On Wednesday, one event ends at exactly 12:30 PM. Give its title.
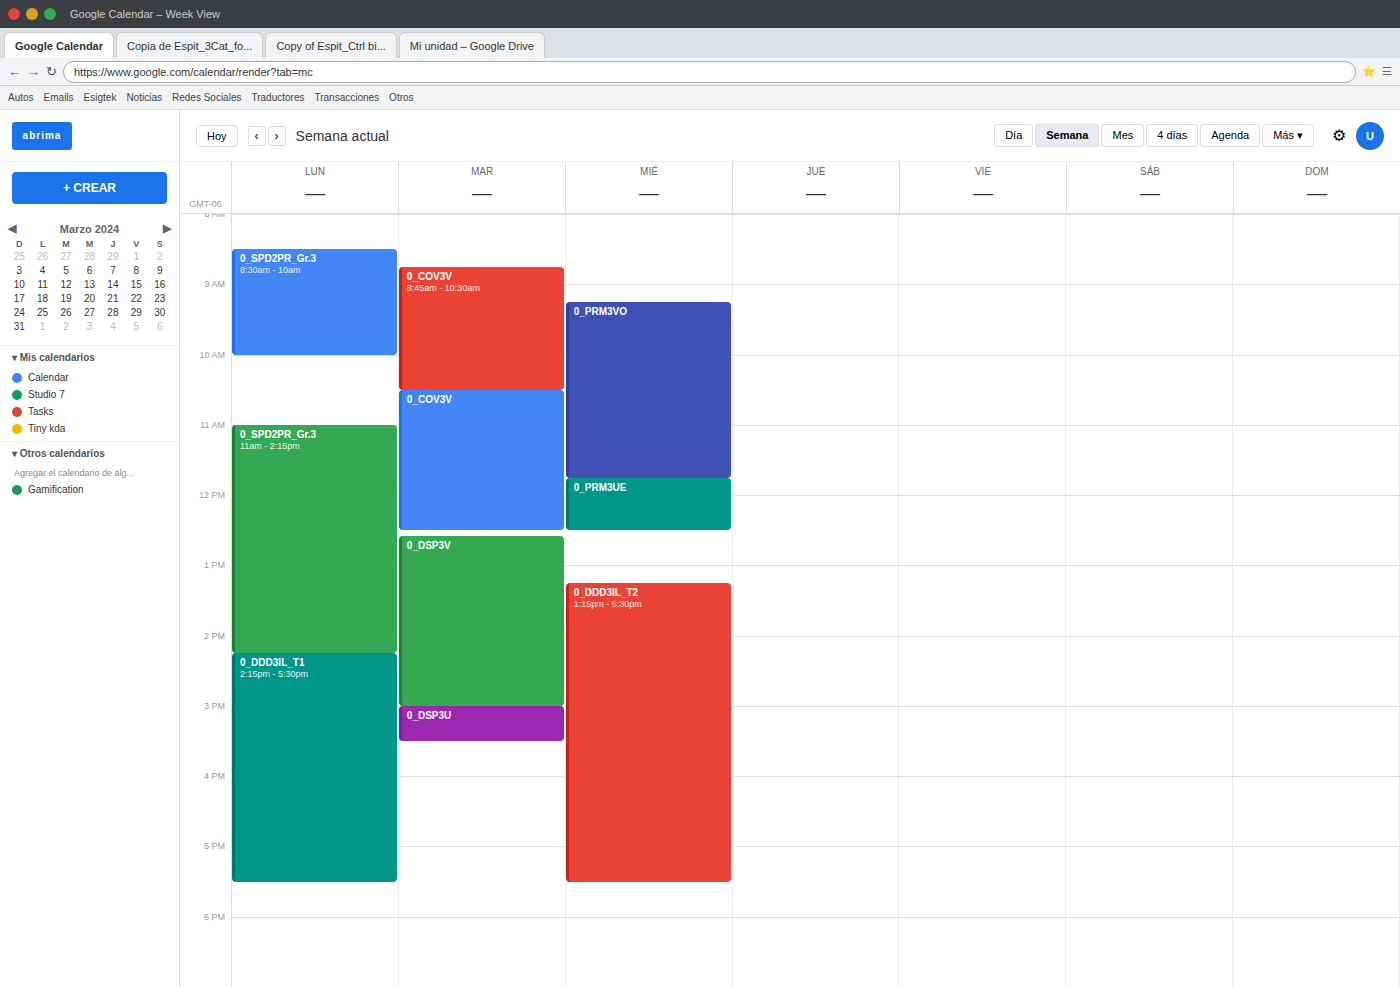
"0_PRM3UE"